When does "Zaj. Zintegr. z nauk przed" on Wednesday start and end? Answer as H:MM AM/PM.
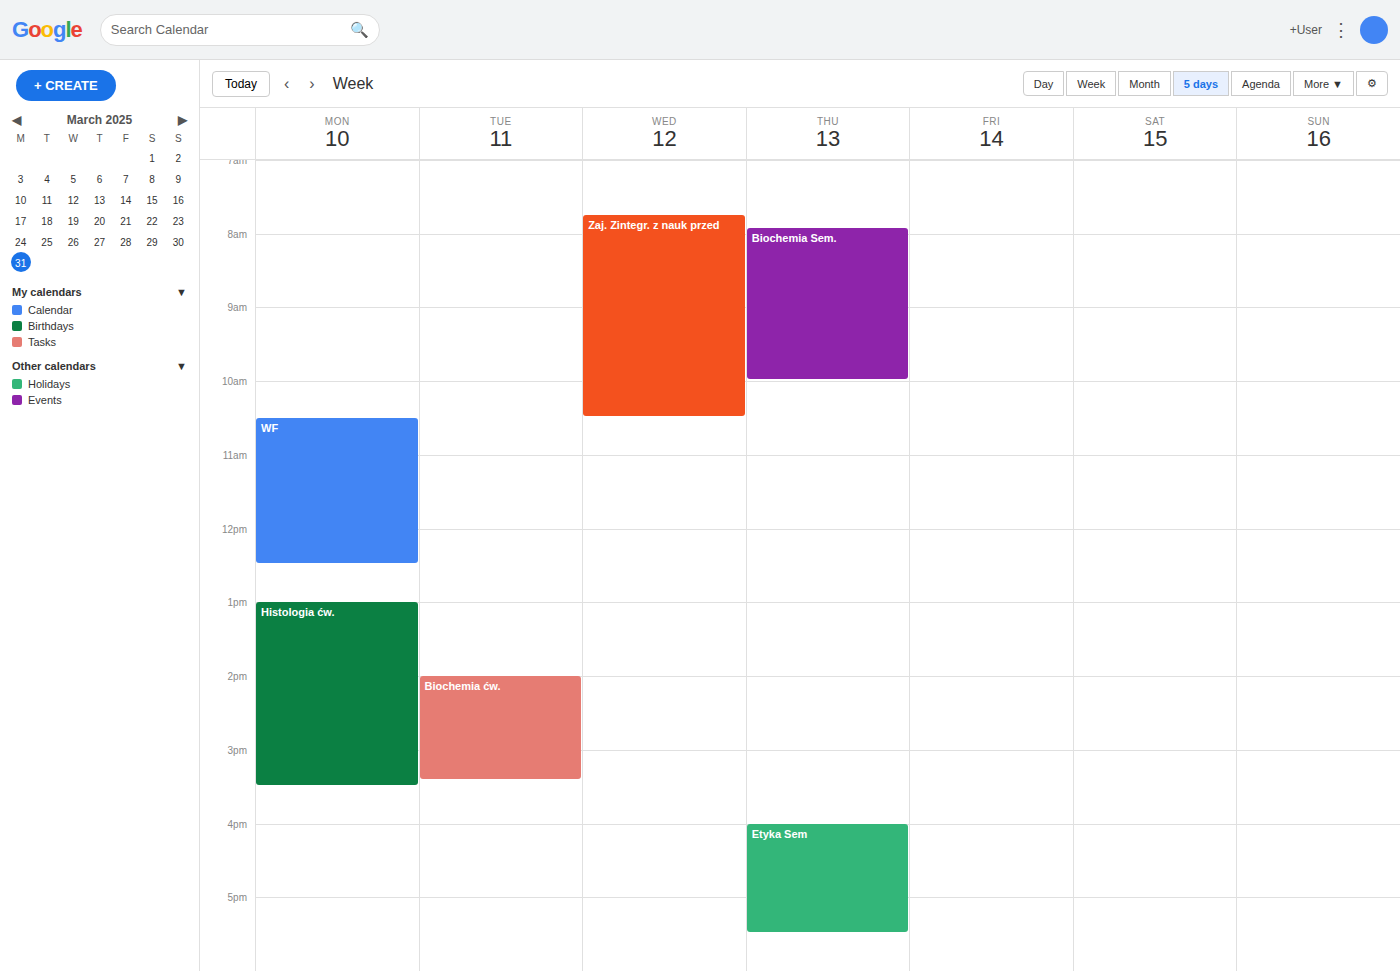
7:45 AM to 10:30 AM